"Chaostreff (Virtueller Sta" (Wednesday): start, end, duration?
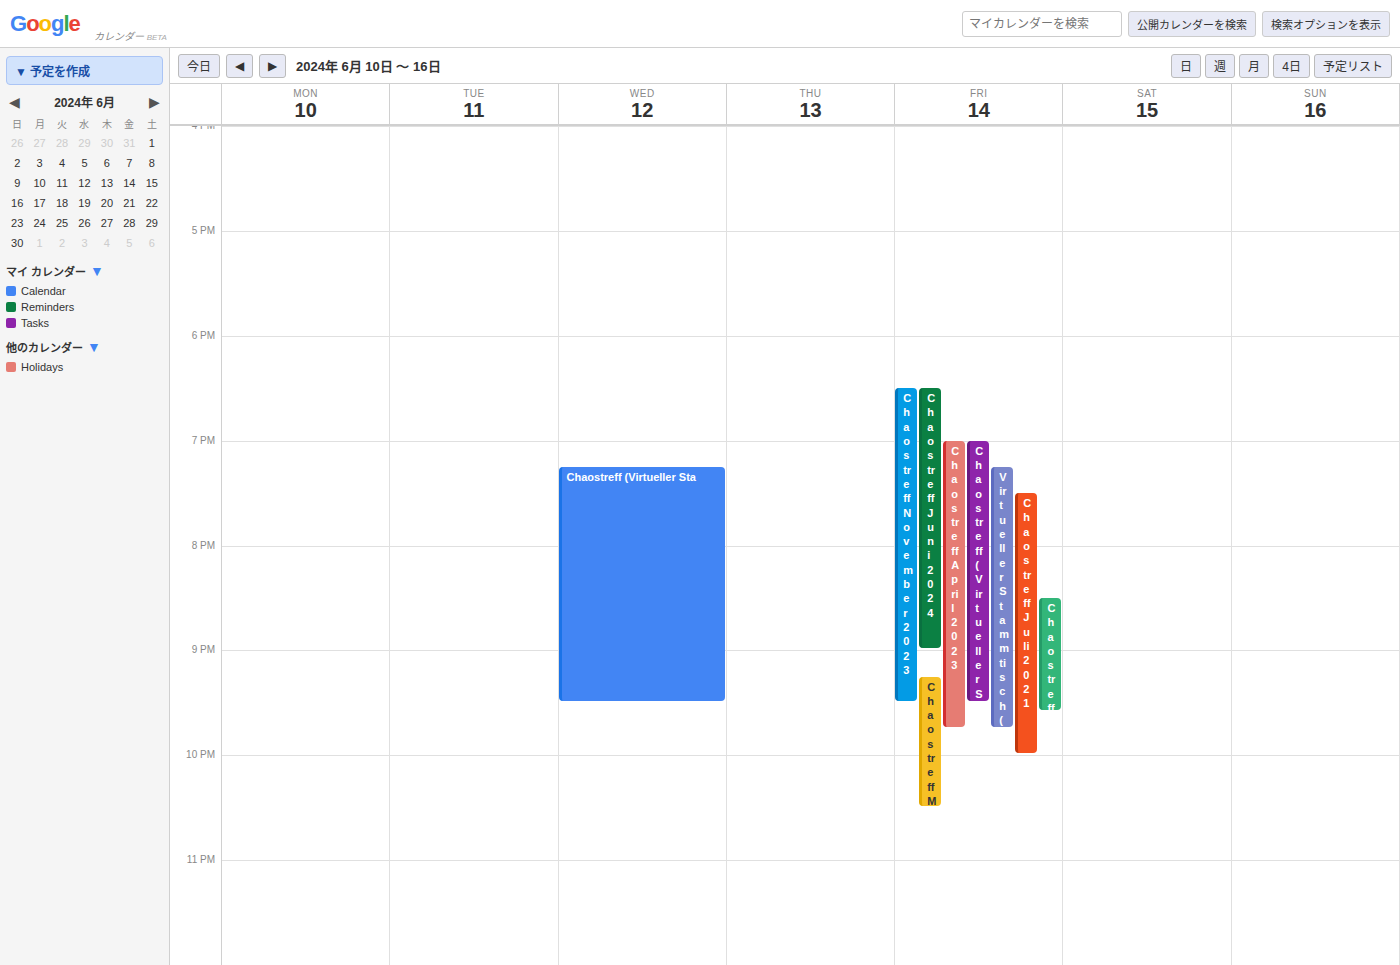
7:15 PM to 9:30 PM, 2 hours 15 minutes